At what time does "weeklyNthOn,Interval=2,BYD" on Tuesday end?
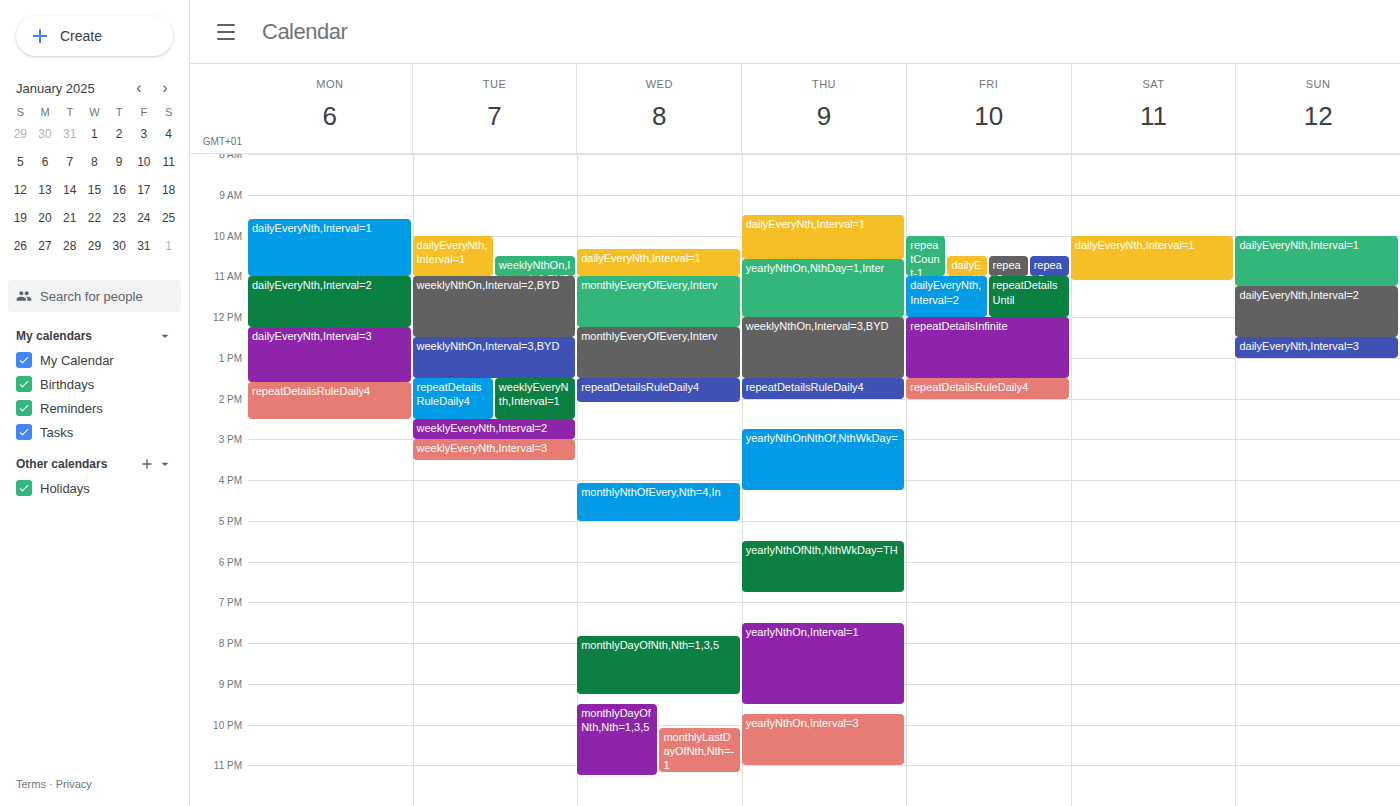
12:30 PM